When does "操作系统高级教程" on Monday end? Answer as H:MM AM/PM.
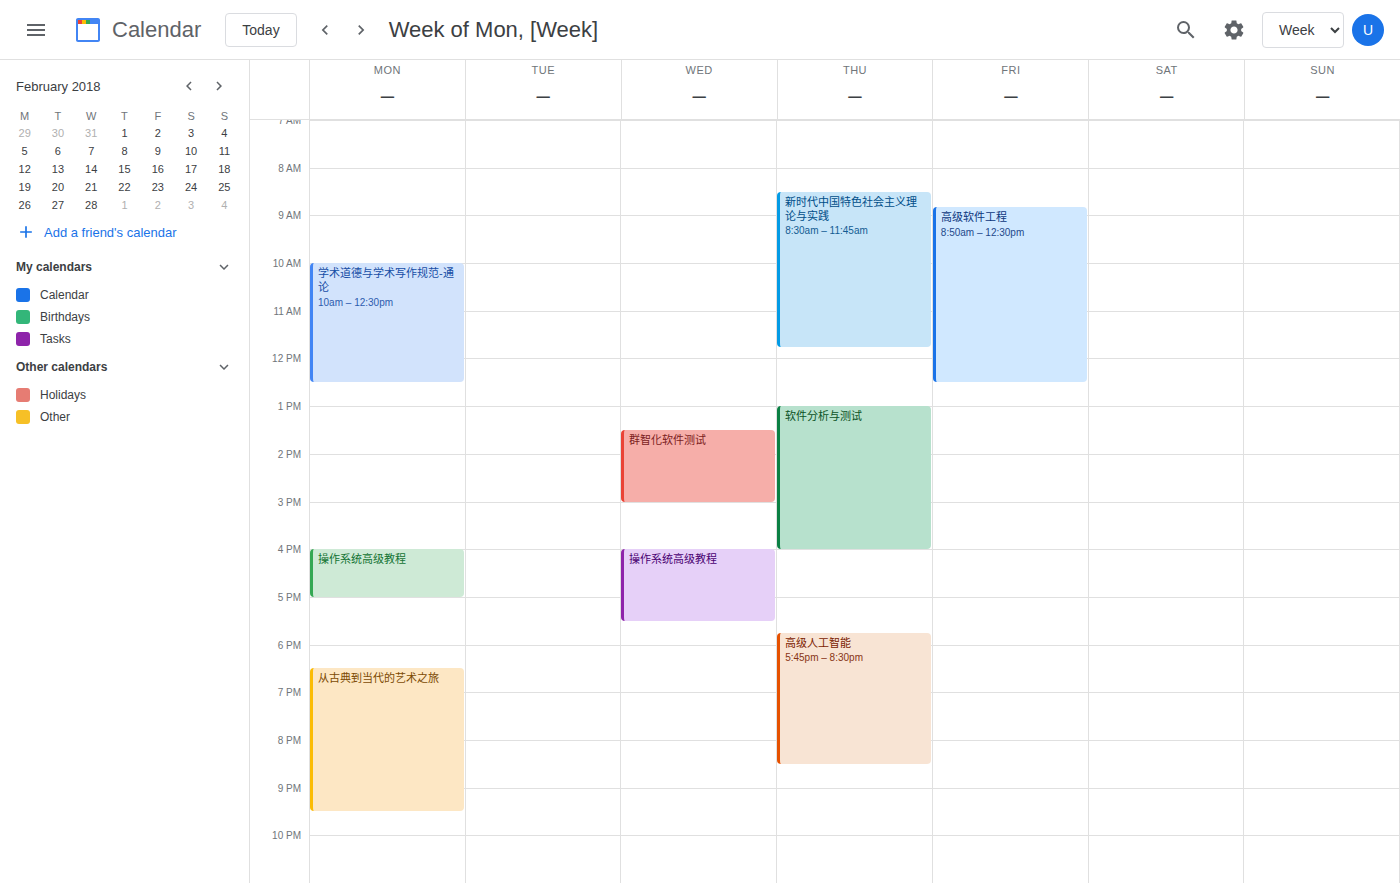
5:00 PM